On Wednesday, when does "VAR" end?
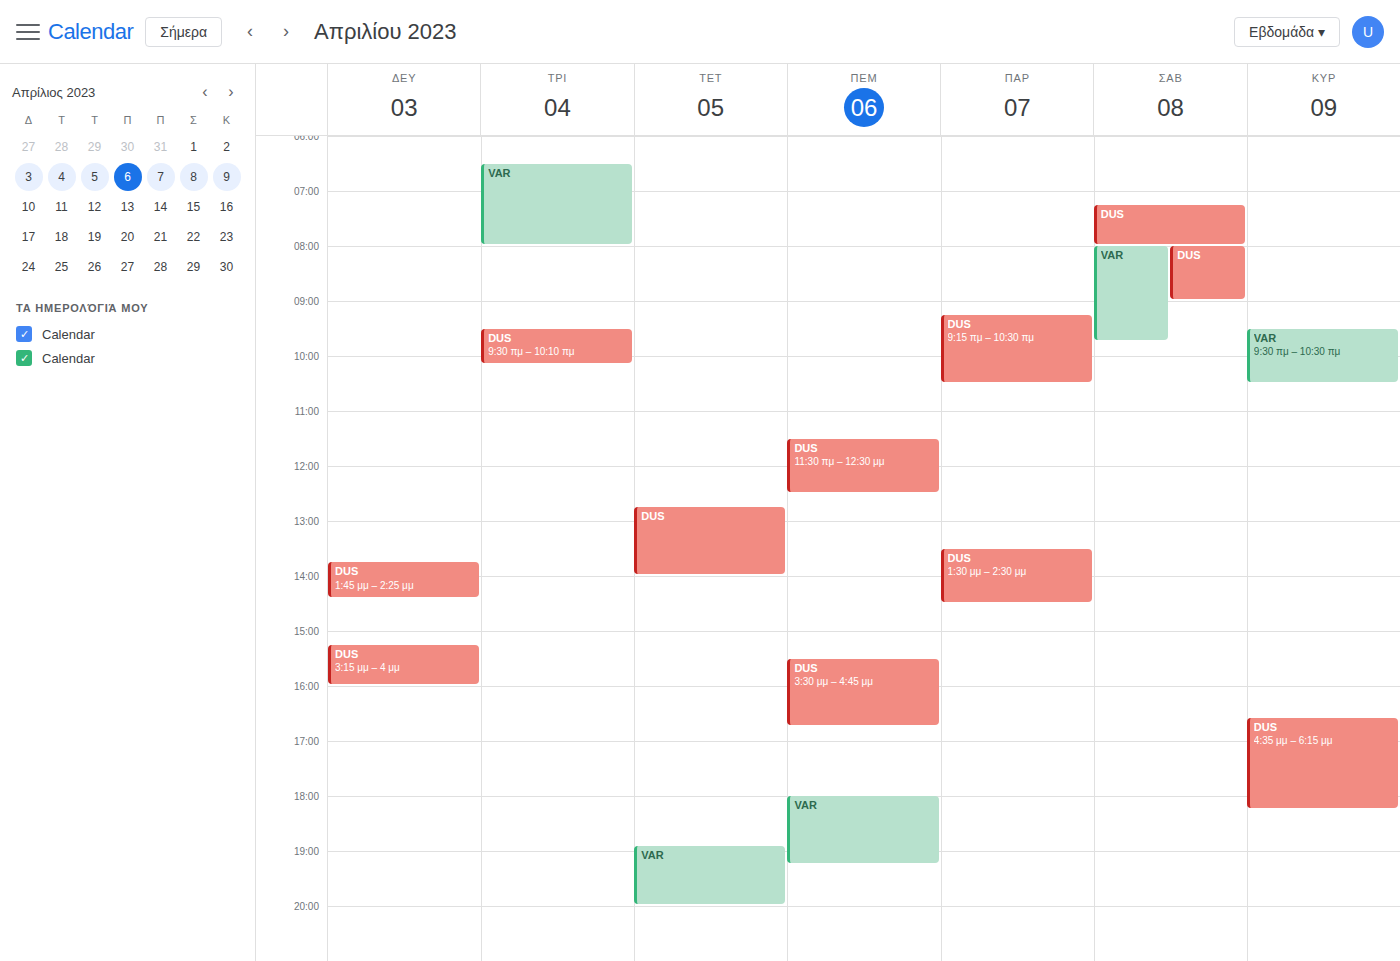
8:00 PM